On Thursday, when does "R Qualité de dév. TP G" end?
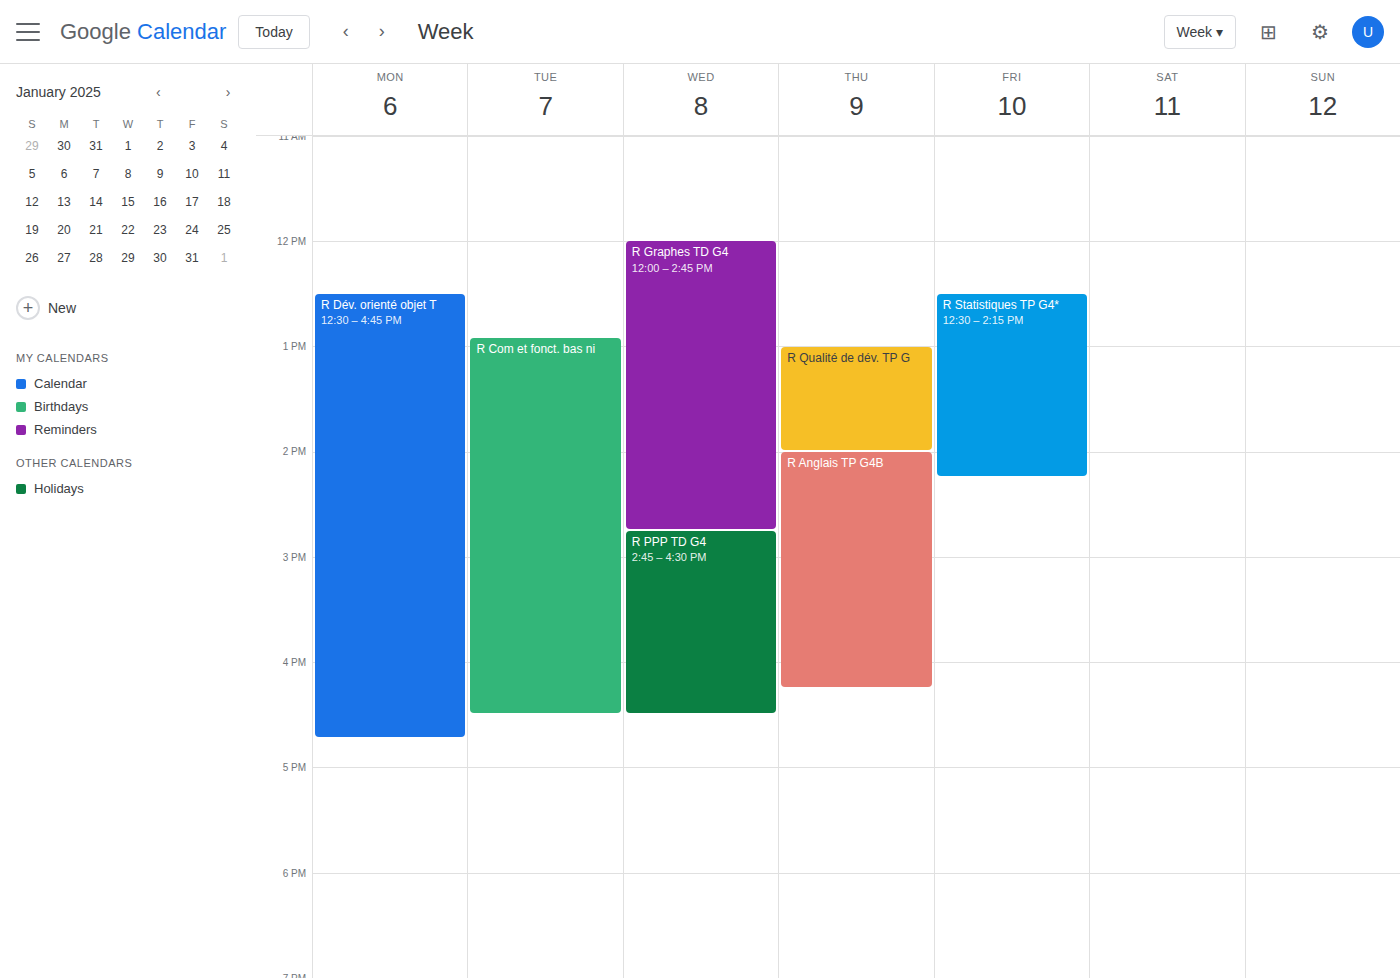
2:00 PM